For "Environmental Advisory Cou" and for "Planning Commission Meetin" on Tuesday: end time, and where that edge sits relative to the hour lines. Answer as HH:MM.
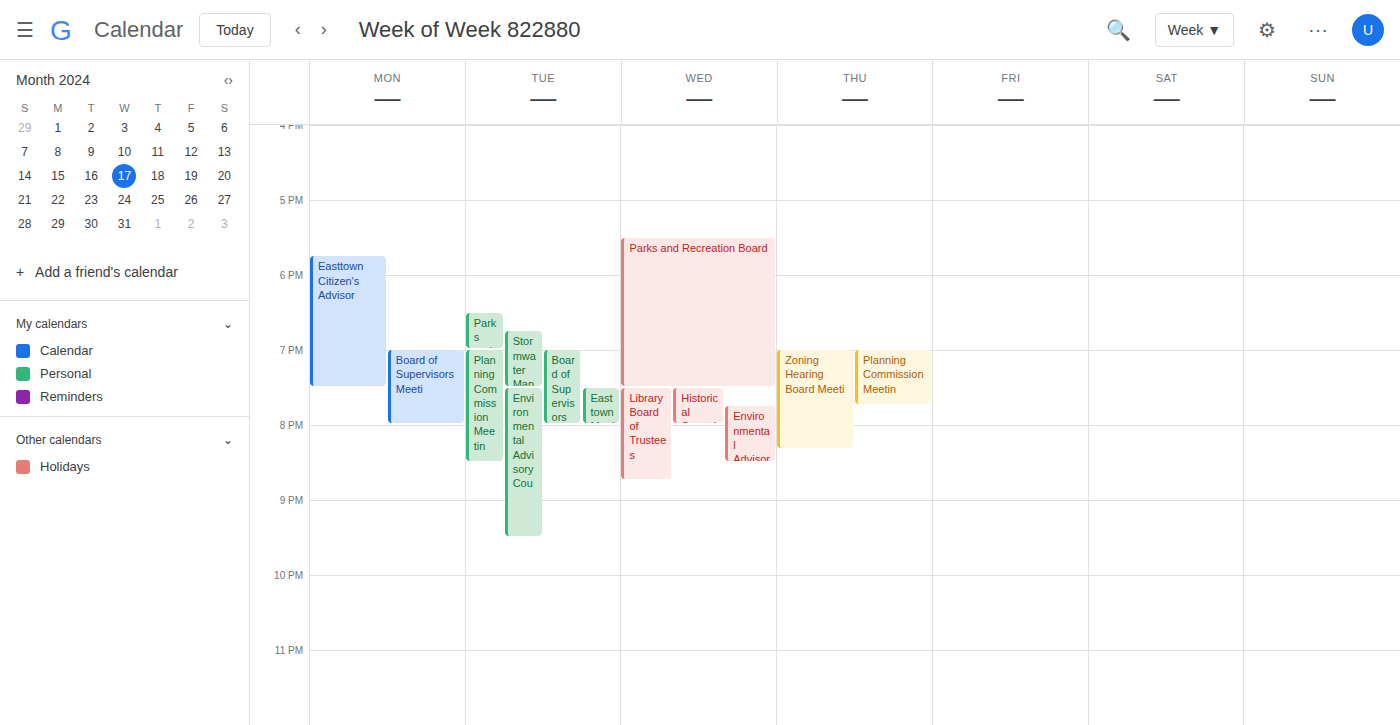
"Environmental Advisory Cou": 21:30, halfway between the 21:00 and 22:00 lines. "Planning Commission Meetin": 20:30, halfway between the 20:00 and 21:00 lines.